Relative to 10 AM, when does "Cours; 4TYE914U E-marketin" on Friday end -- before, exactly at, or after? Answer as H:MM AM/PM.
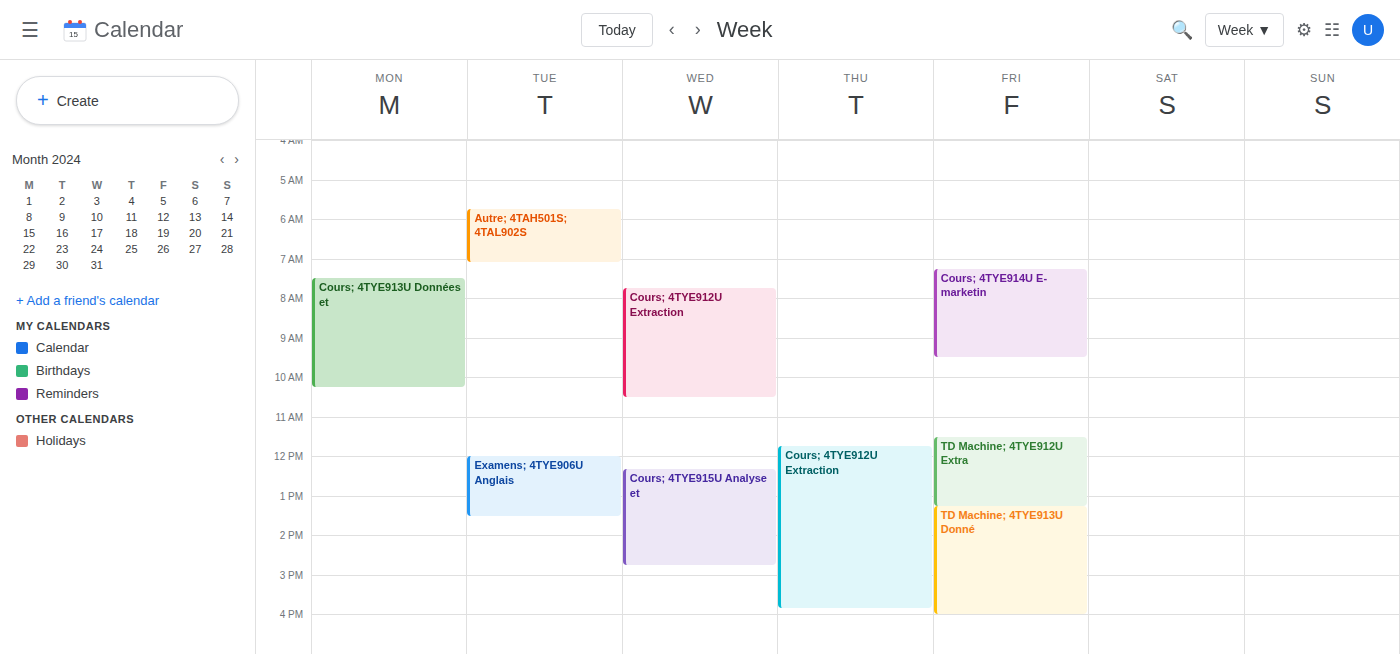
9:30 AM -- before 10 AM, 30 minutes above the 10 AM line.